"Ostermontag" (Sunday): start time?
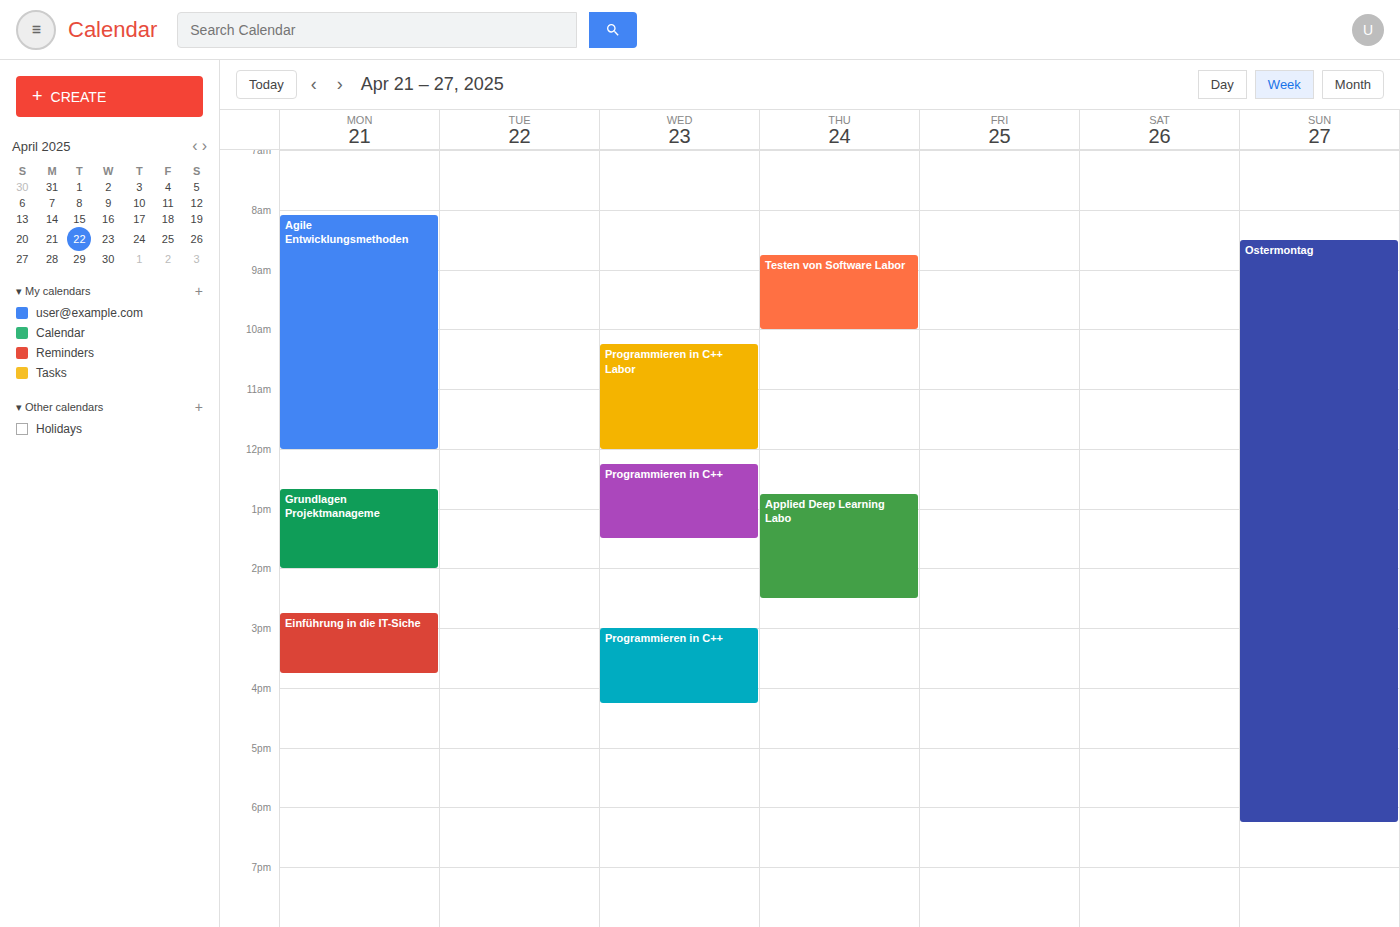
8:30 AM